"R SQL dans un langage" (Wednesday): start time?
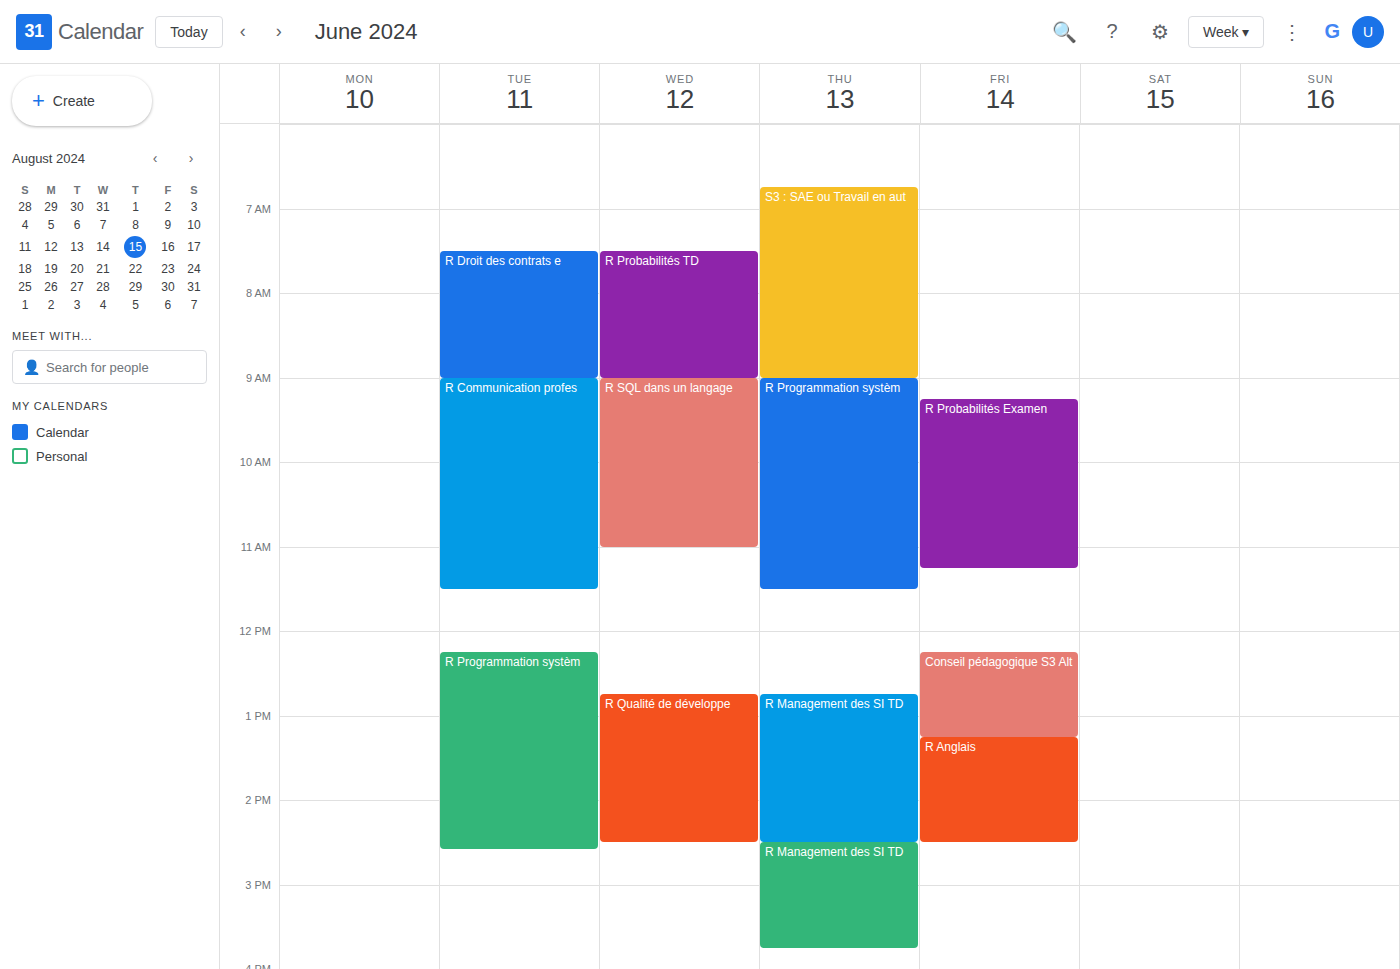
9:00 AM